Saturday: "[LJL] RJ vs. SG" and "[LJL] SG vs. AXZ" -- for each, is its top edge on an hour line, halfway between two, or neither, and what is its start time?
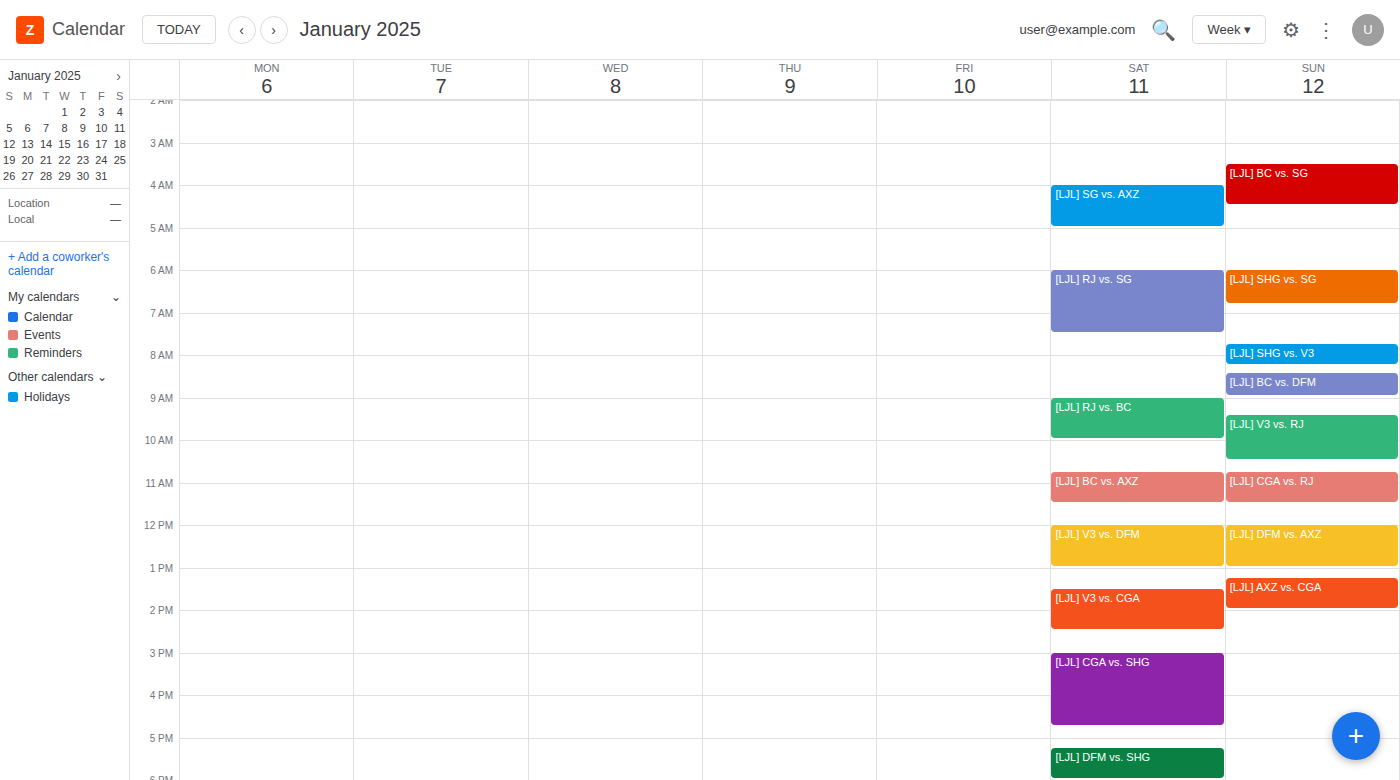
"[LJL] RJ vs. SG": 6:00 AM, exactly on the 6 AM line. "[LJL] SG vs. AXZ": 4:00 AM, exactly on the 4 AM line.